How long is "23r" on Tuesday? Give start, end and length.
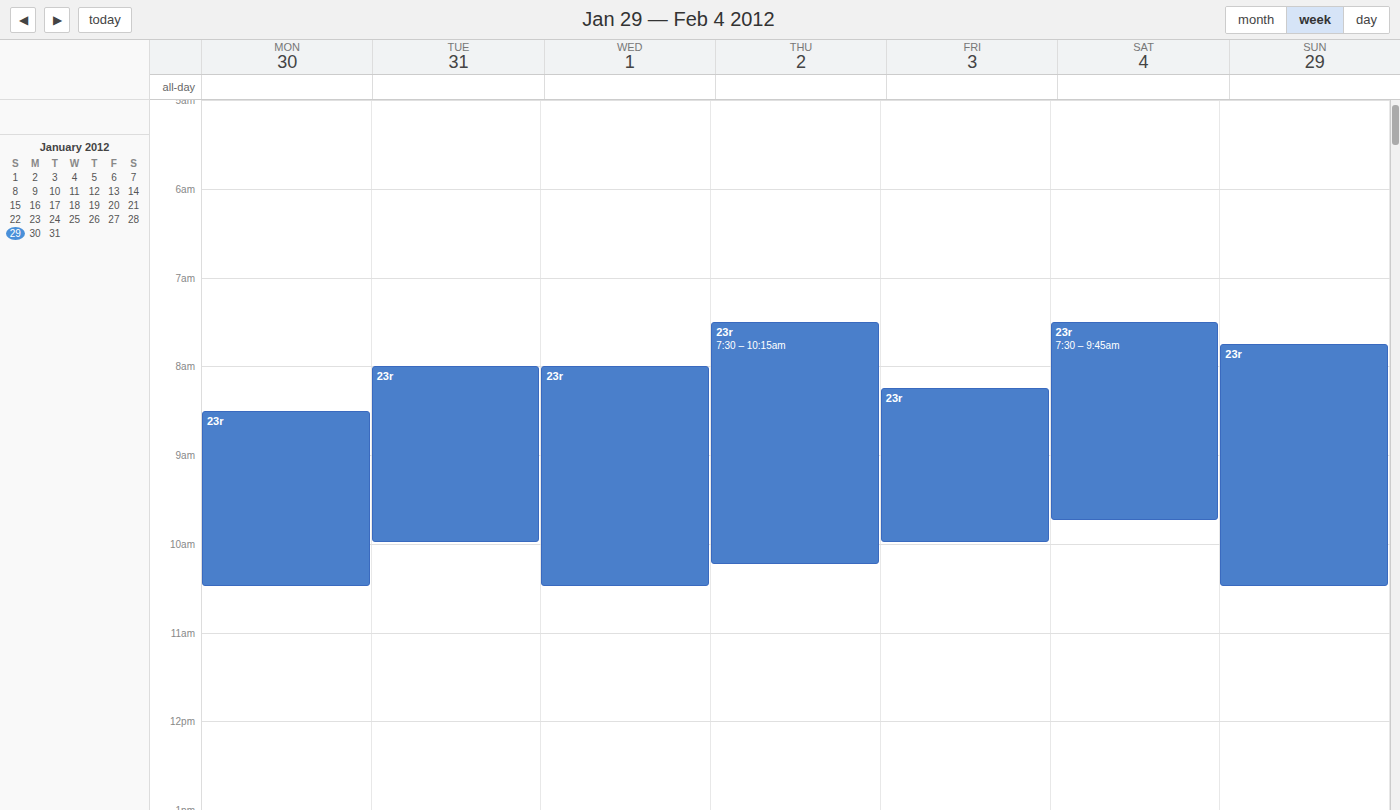
8:00 AM to 10:00 AM, 2 hours